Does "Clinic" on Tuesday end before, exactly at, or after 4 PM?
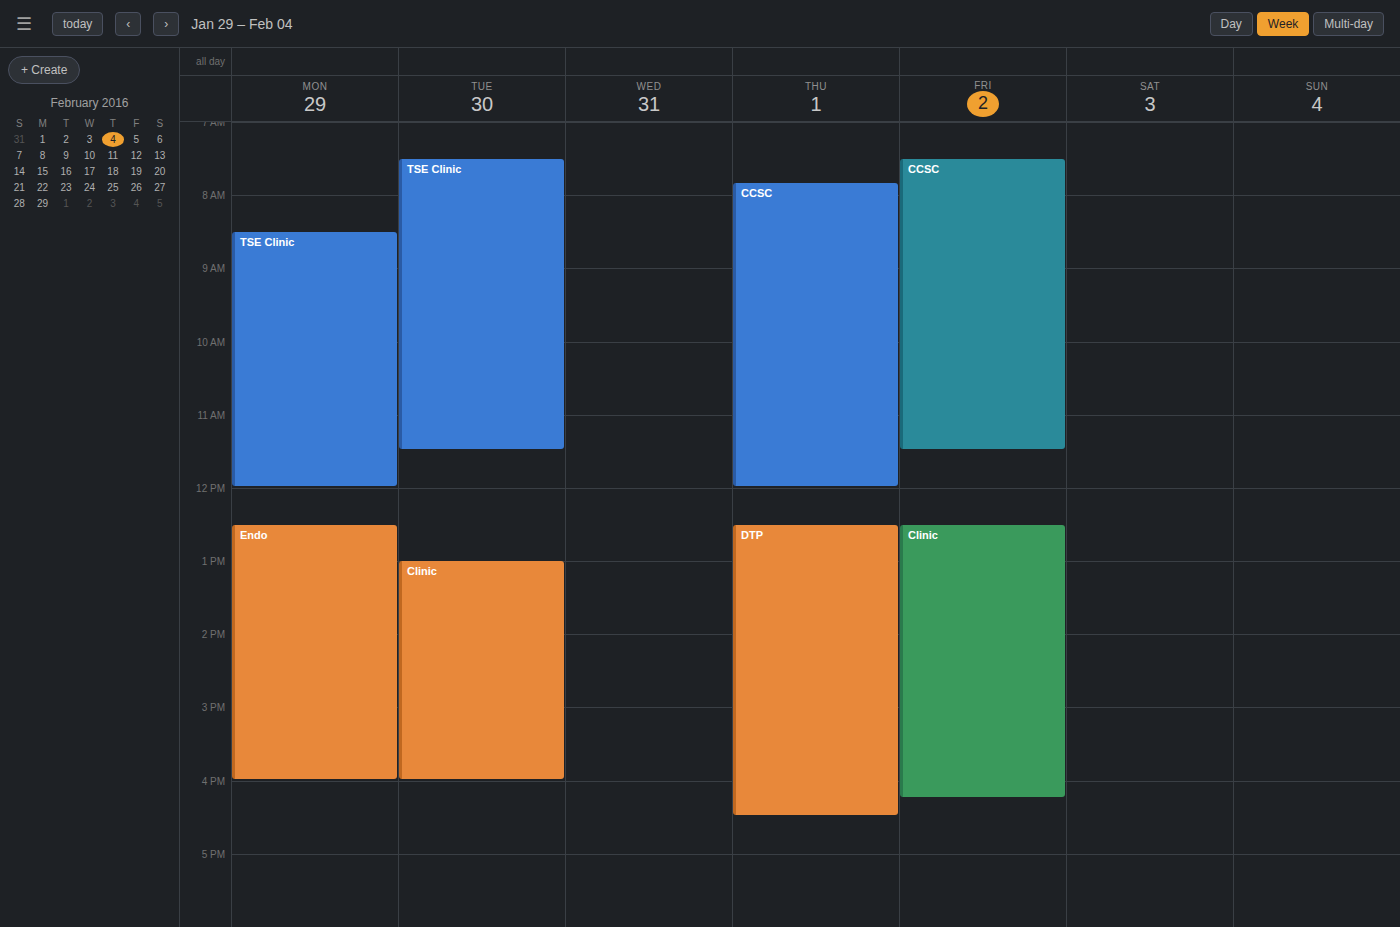
4:00 PM -- exactly at 4 PM, on the 4 PM line.